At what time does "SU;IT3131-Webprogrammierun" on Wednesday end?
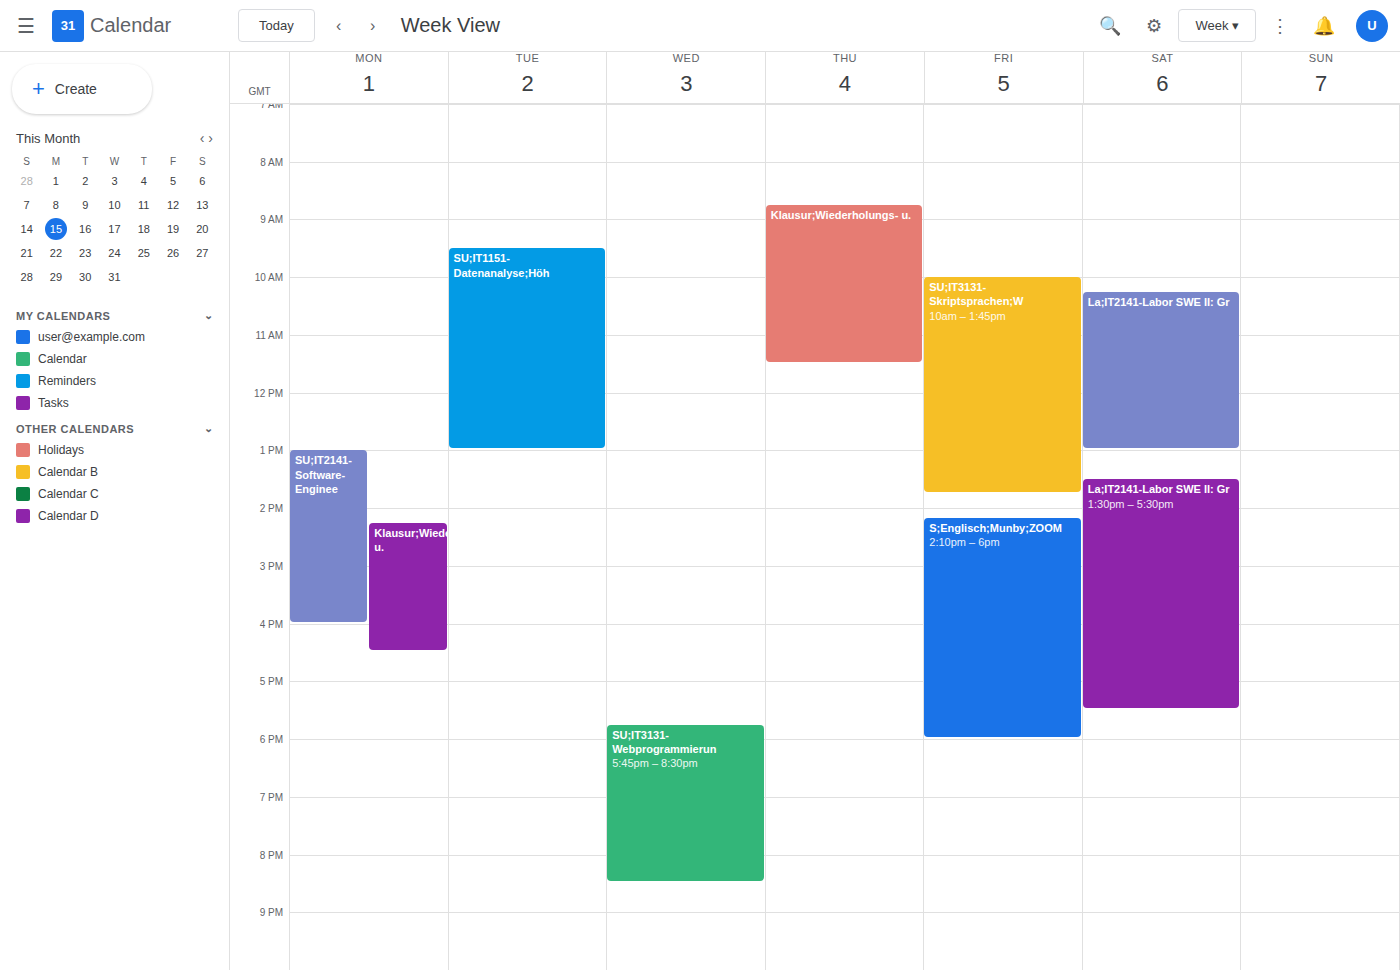
8:30 PM